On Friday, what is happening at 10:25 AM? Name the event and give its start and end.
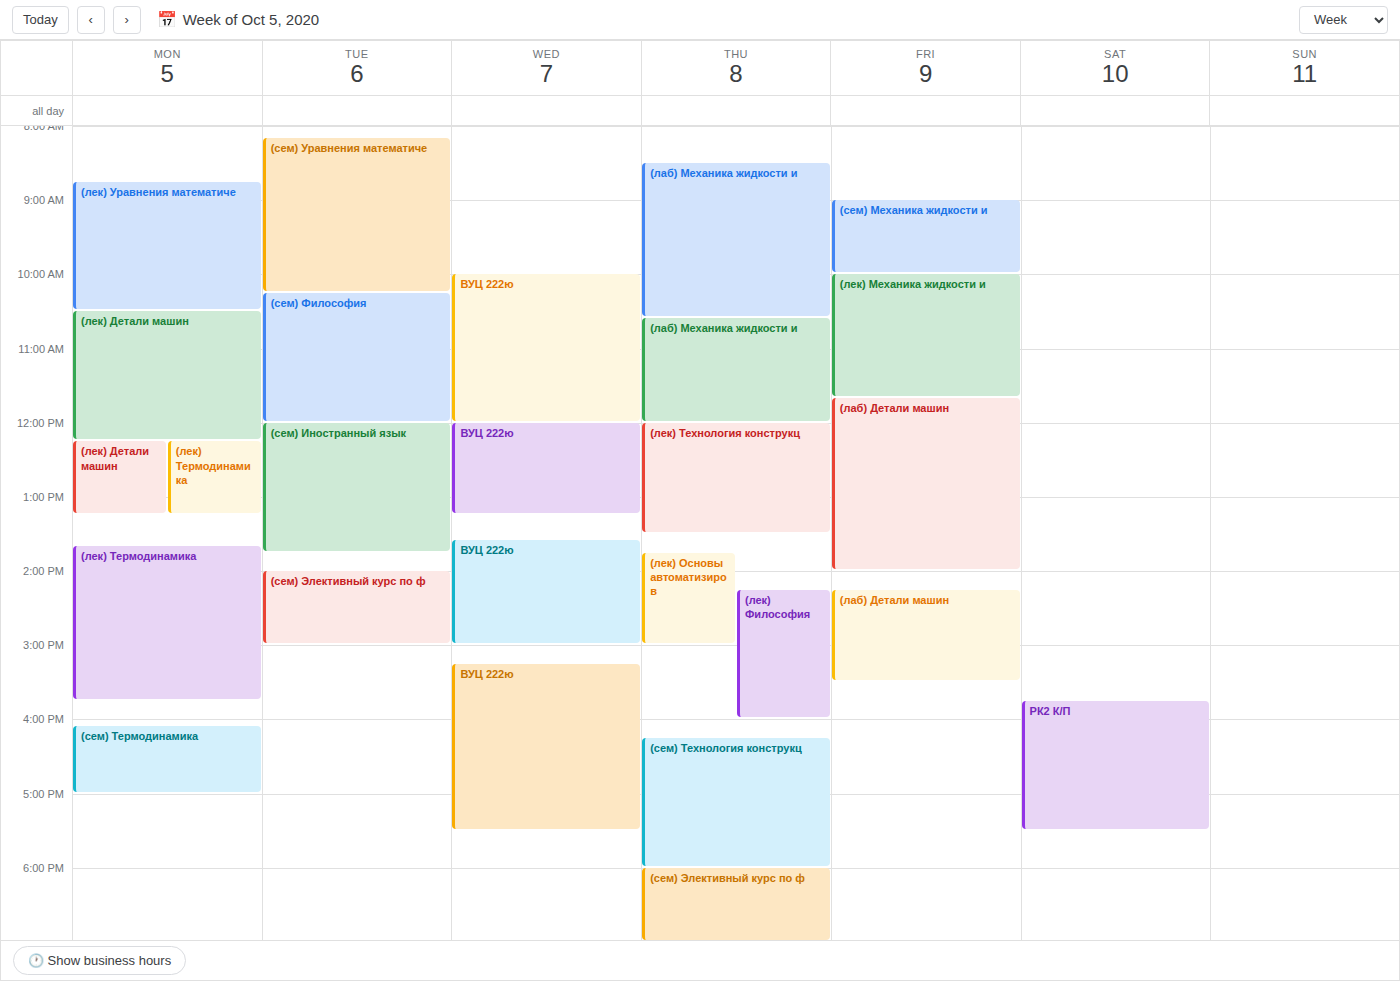
"(лек) Механика жидкости и", 10:00 AM to 11:40 AM